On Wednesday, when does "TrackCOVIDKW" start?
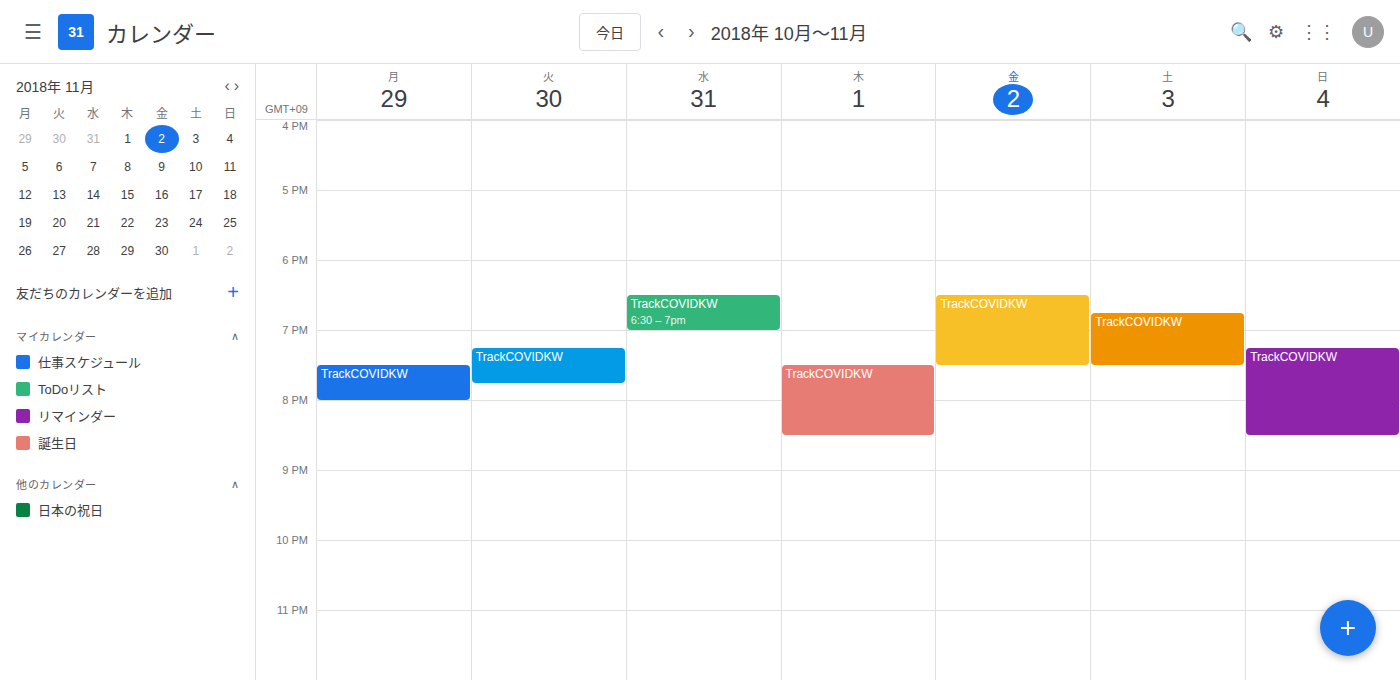
6:30 PM